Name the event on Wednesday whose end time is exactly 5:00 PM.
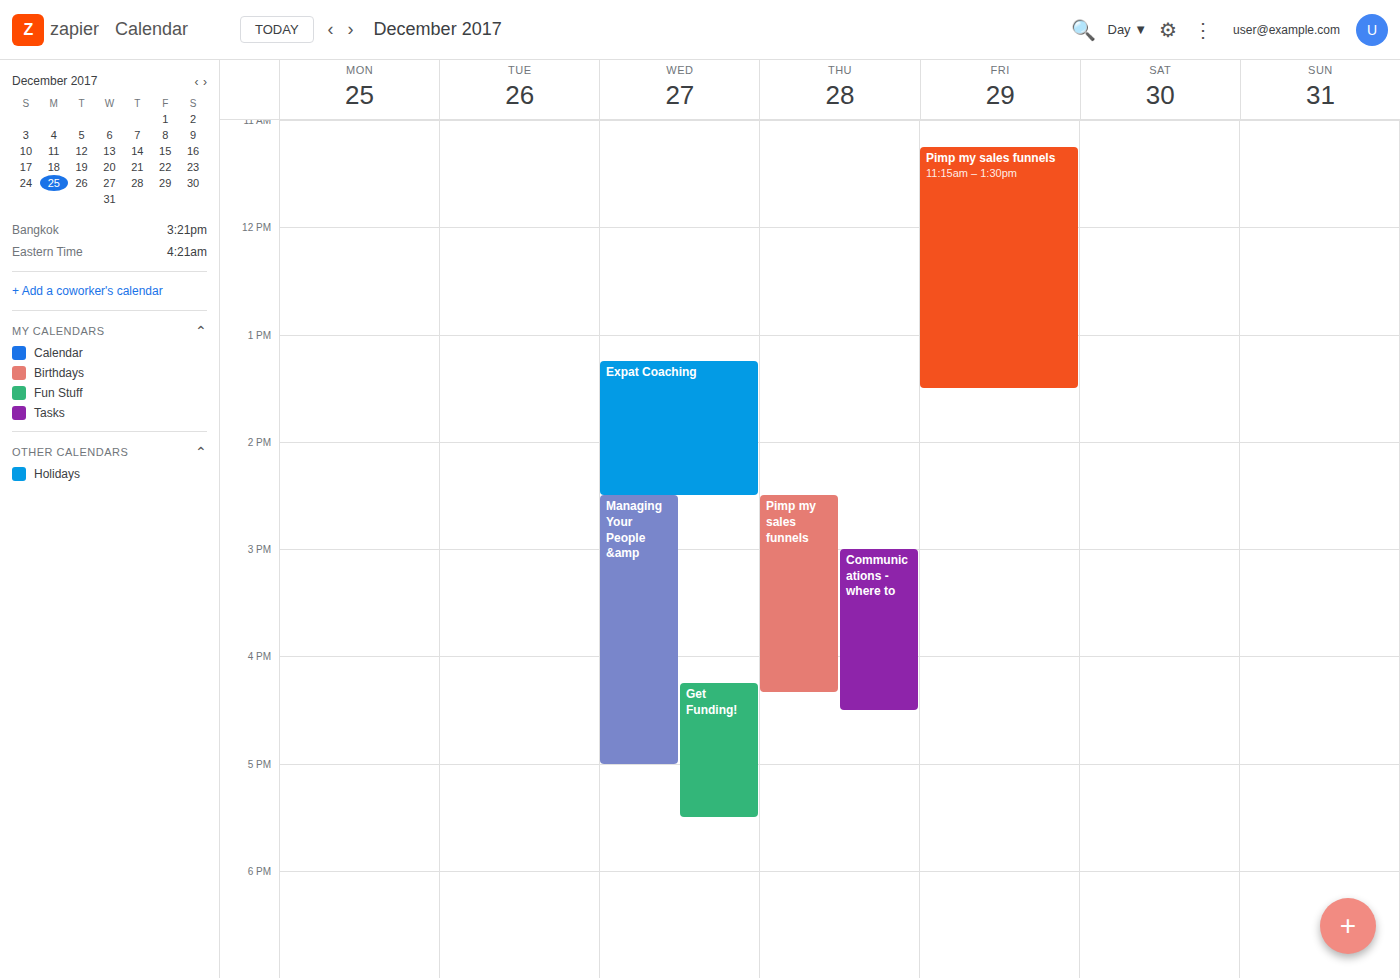
"Managing Your People &amp"